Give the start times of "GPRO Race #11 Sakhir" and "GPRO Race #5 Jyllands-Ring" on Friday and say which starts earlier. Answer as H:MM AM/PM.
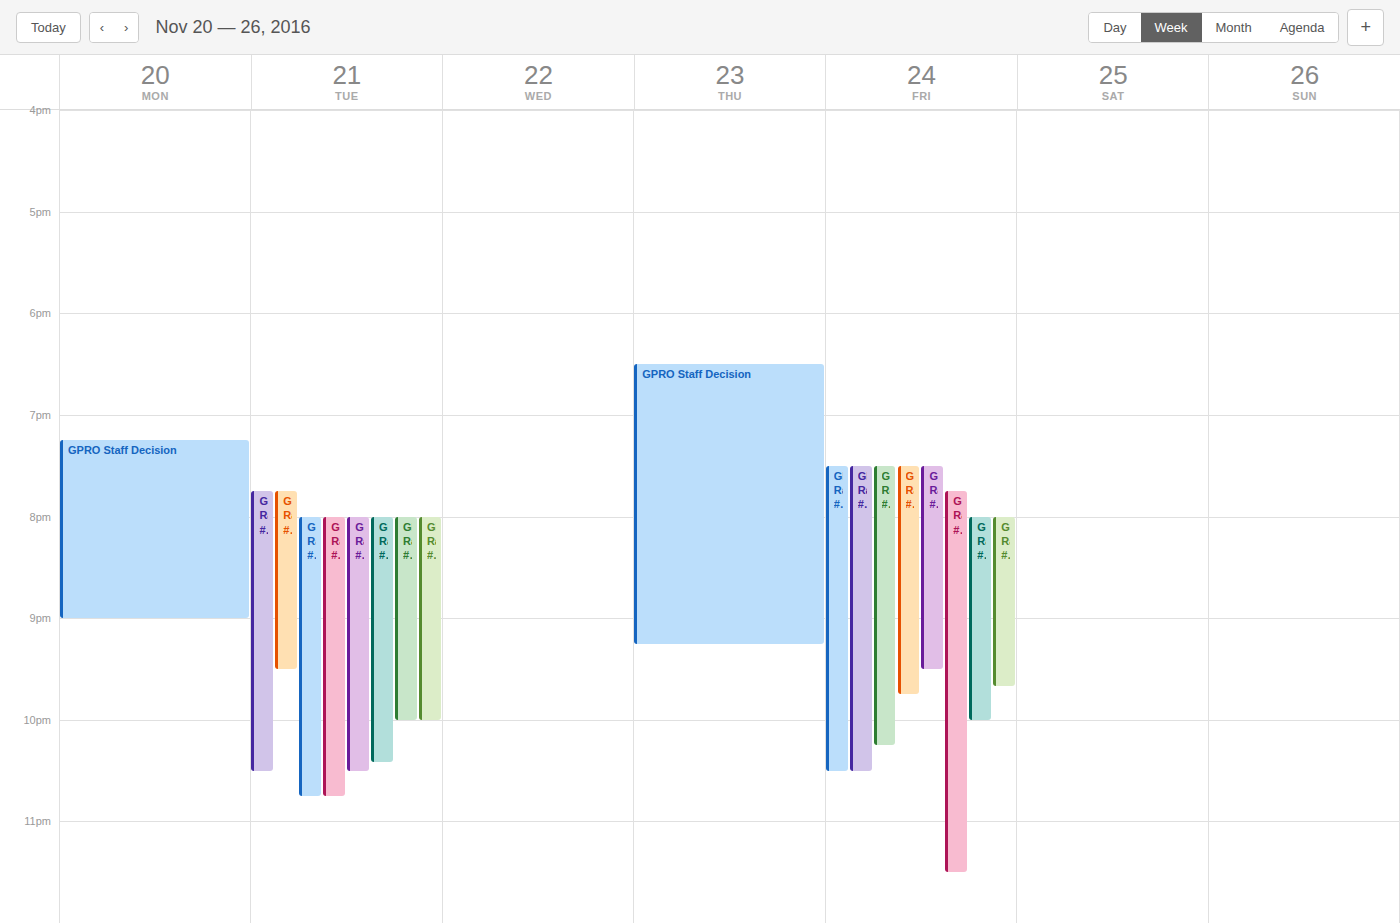
"GPRO Race #11 Sakhir" 7:30 PM; "GPRO Race #5 Jyllands-Ring" 7:45 PM.